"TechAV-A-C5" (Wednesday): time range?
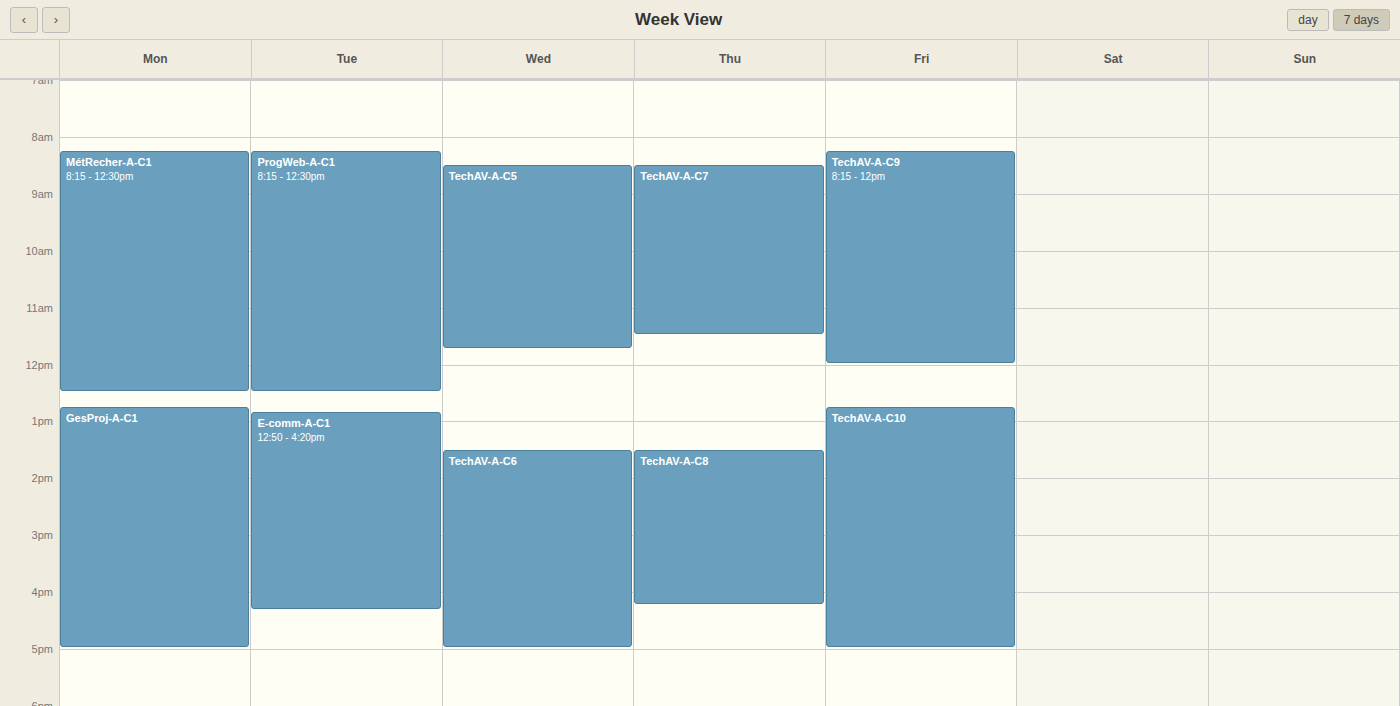
08:30 to 11:45